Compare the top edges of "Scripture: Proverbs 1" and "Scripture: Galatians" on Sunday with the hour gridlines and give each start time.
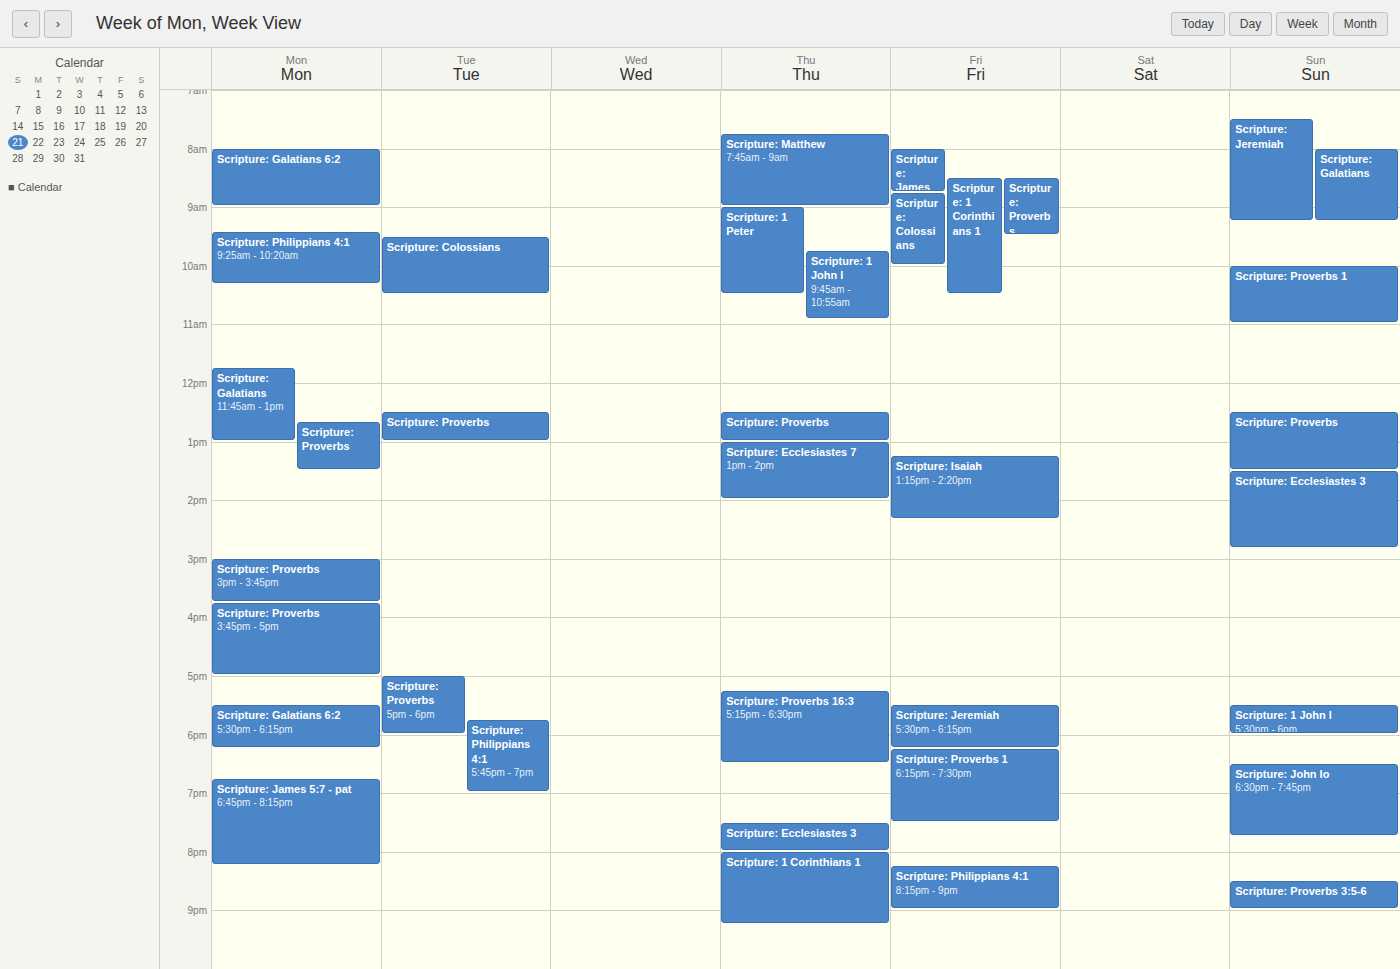
"Scripture: Proverbs 1": 10:00 AM, exactly on the 10 AM line. "Scripture: Galatians": 8:00 AM, exactly on the 8 AM line.